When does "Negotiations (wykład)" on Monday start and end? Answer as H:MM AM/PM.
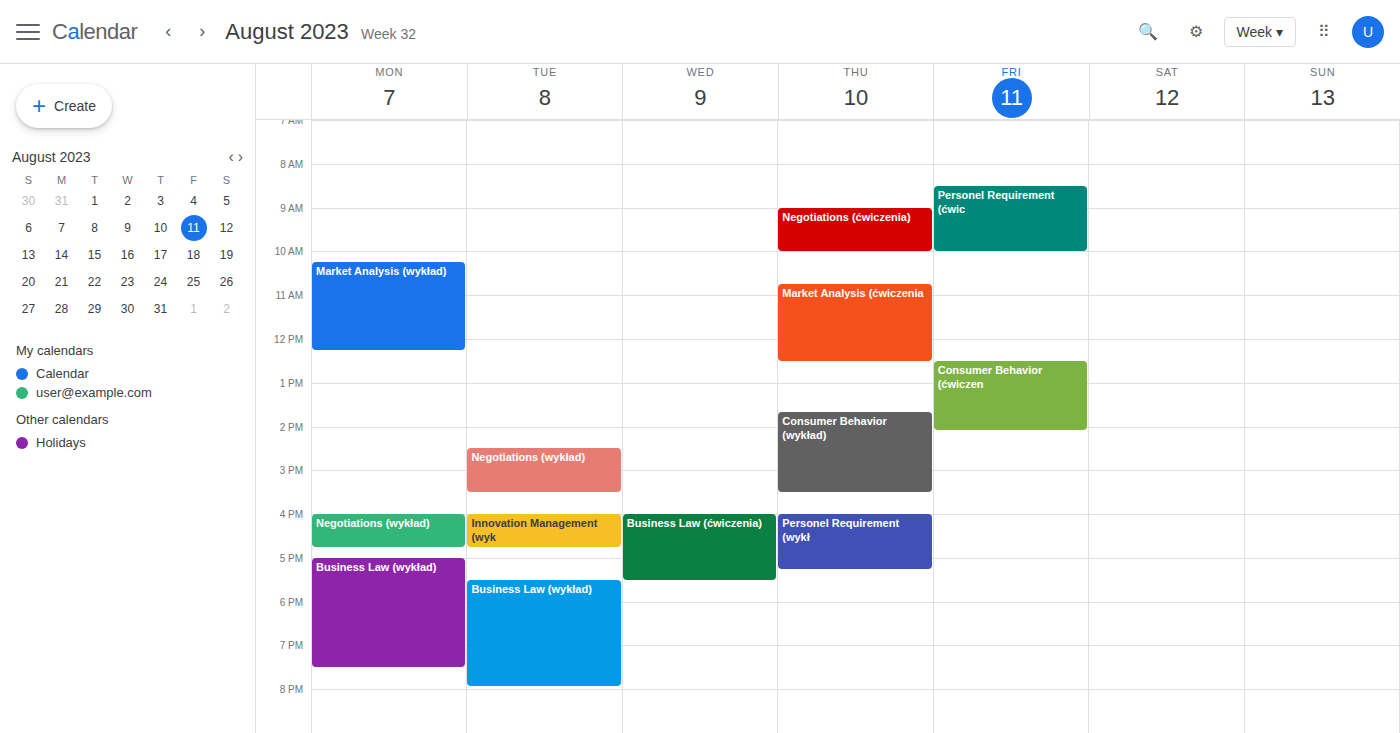
4:00 PM to 4:45 PM